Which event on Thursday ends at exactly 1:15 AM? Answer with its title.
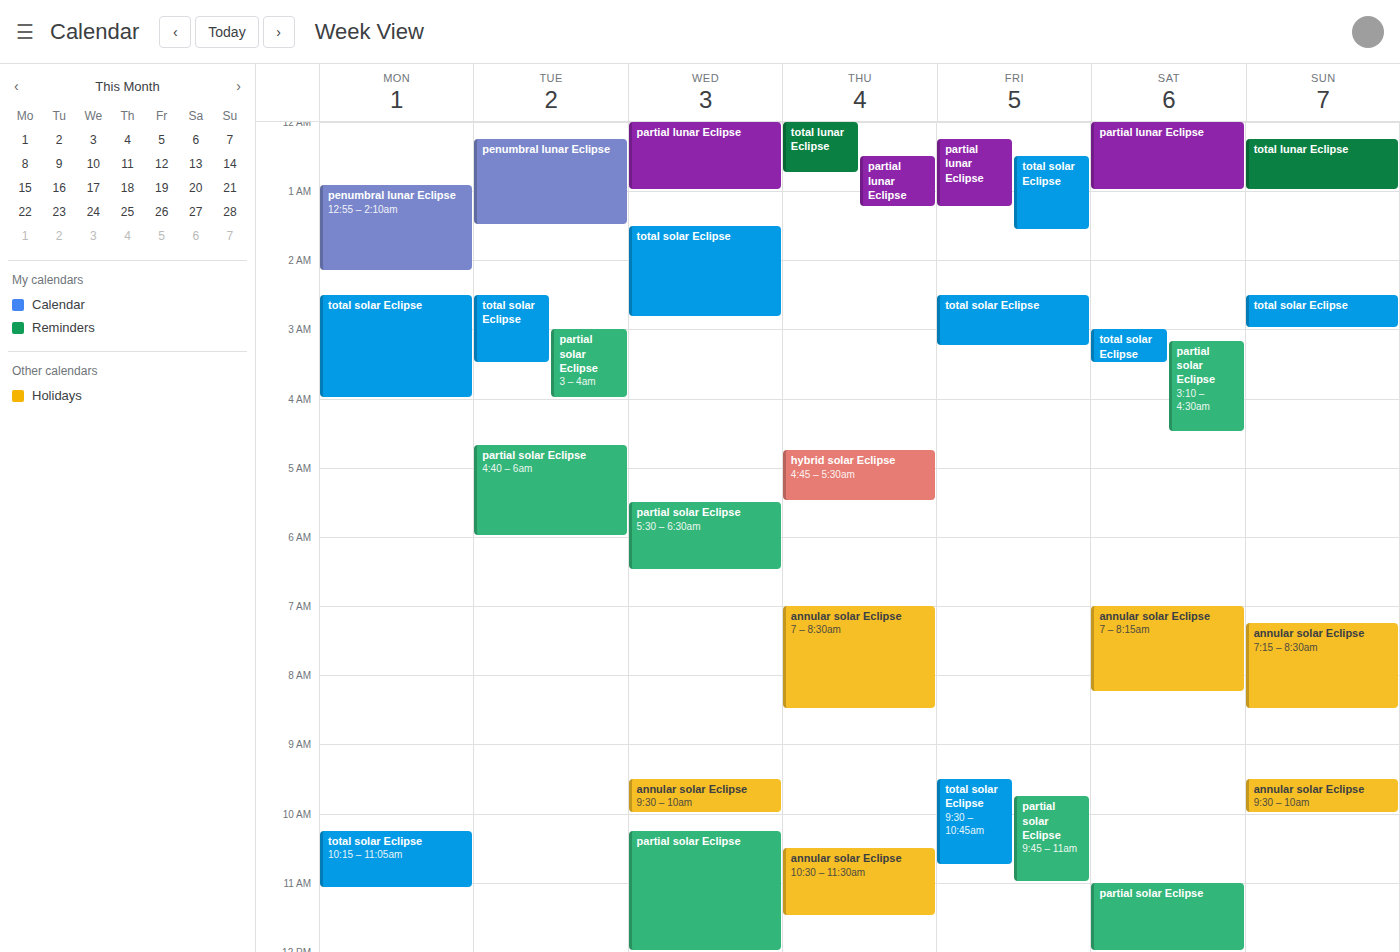
"partial lunar Eclipse"